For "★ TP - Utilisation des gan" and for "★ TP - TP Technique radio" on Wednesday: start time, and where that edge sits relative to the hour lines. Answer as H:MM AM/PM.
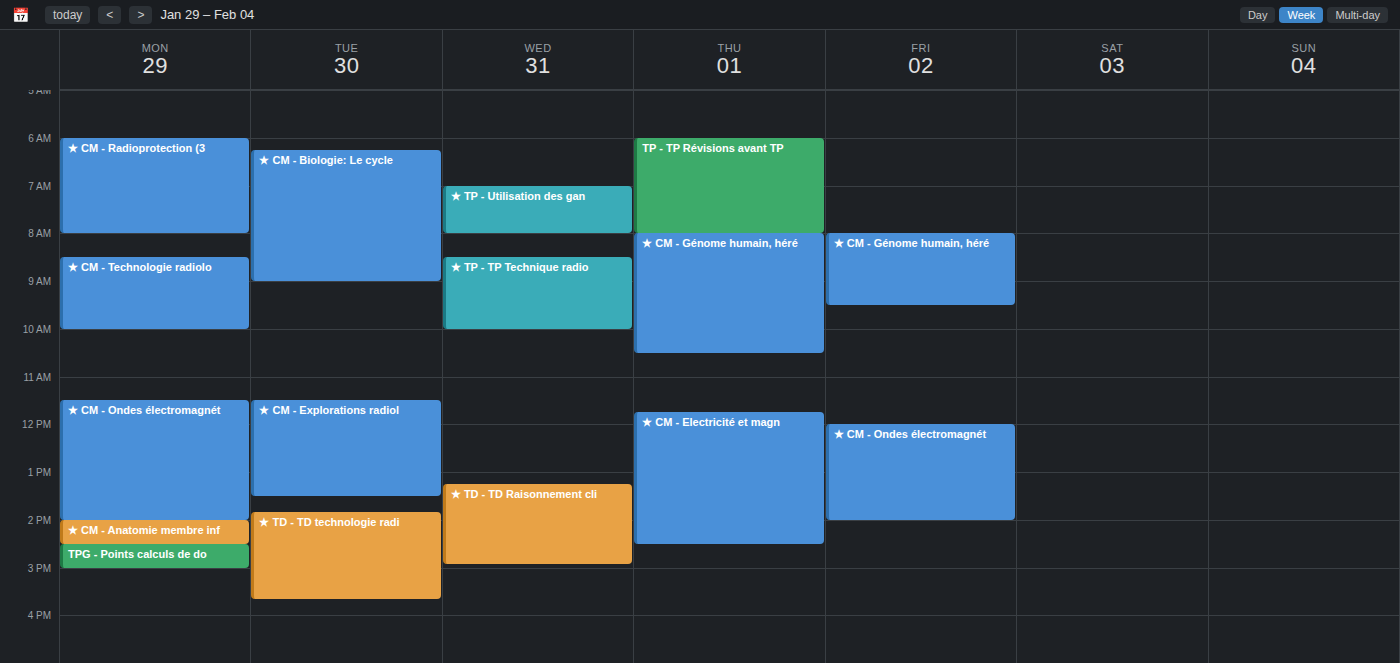
"★ TP - Utilisation des gan": 7:00 AM, exactly on the 7 AM line. "★ TP - TP Technique radio": 8:30 AM, halfway between the 8 AM and 9 AM lines.